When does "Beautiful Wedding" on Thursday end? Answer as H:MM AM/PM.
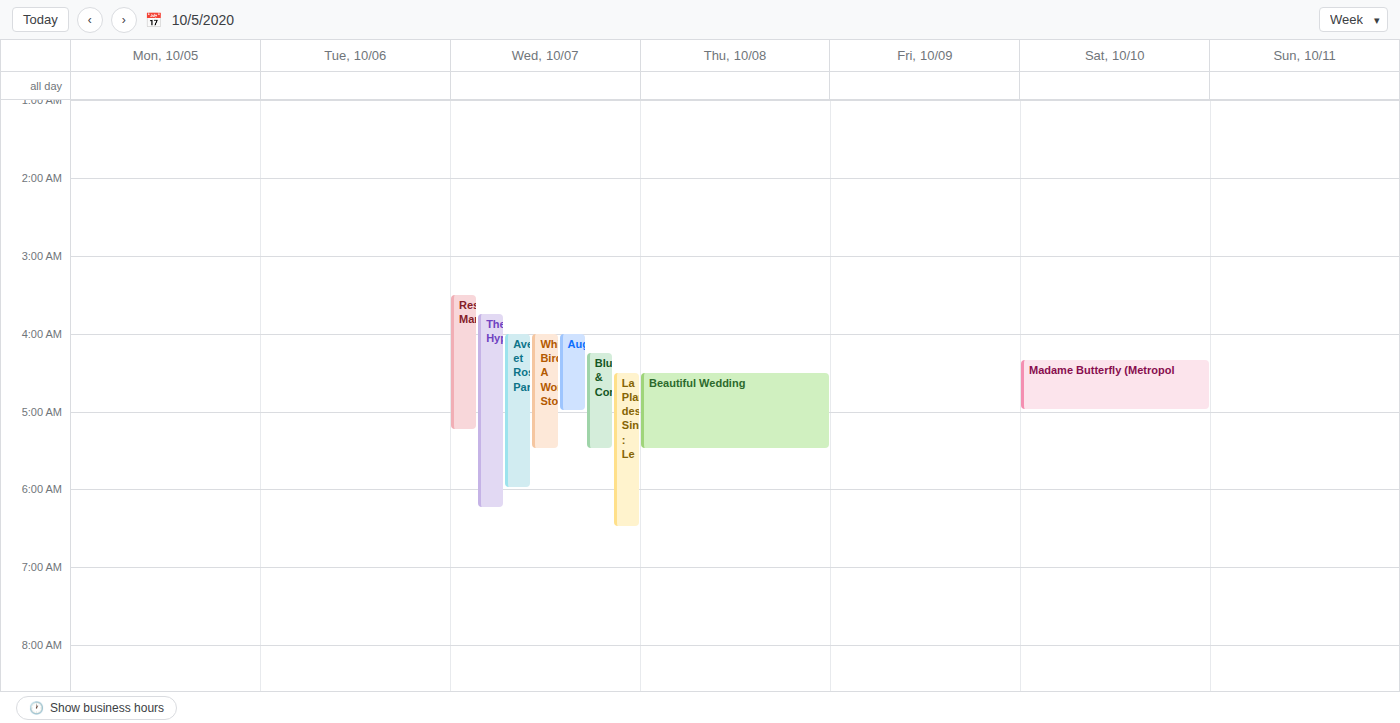
5:30 AM